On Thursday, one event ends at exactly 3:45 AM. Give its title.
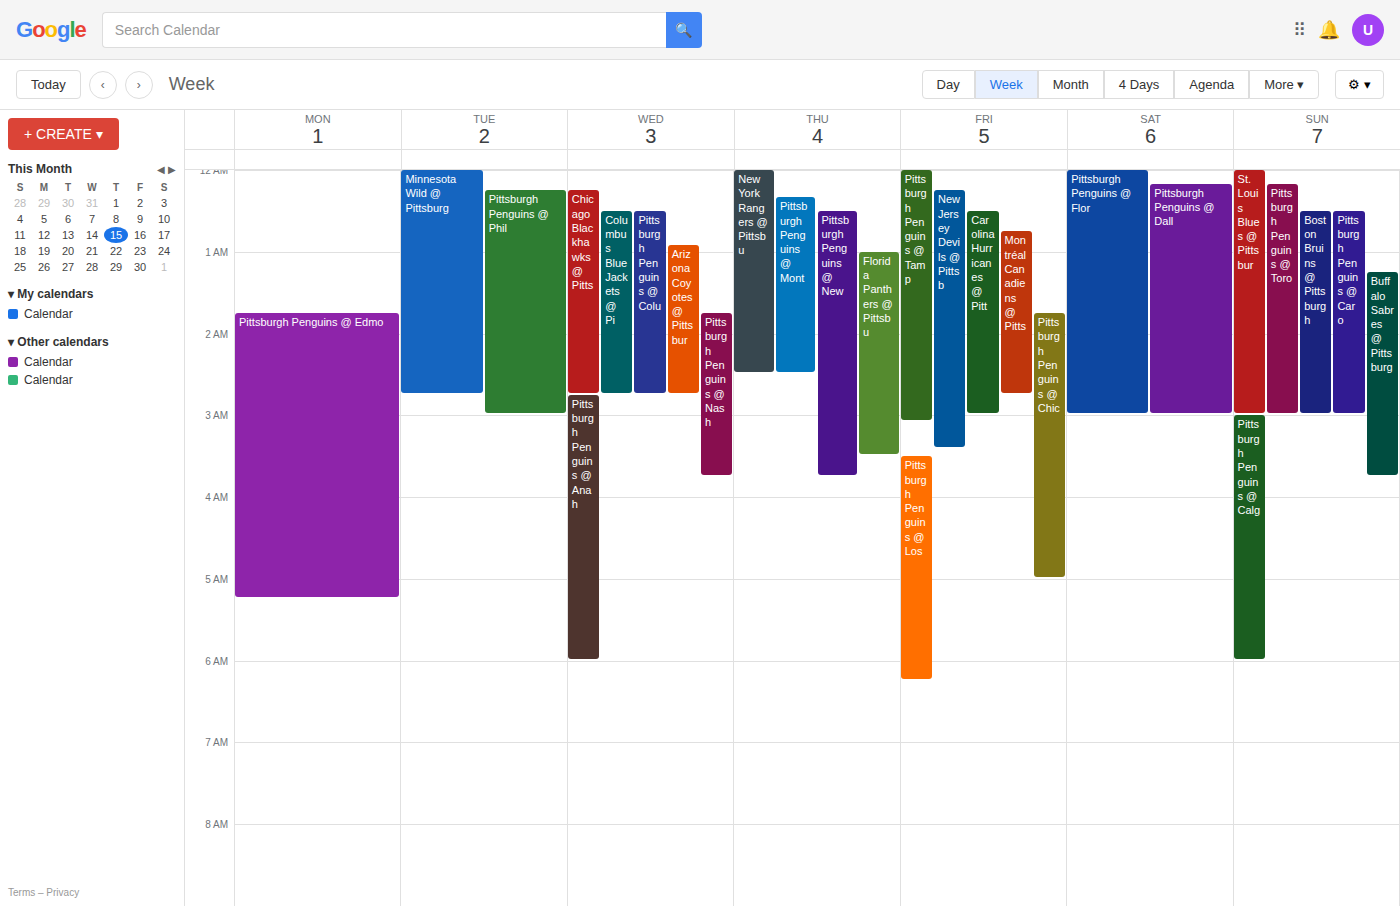
"Pittsburgh Penguins @ New"